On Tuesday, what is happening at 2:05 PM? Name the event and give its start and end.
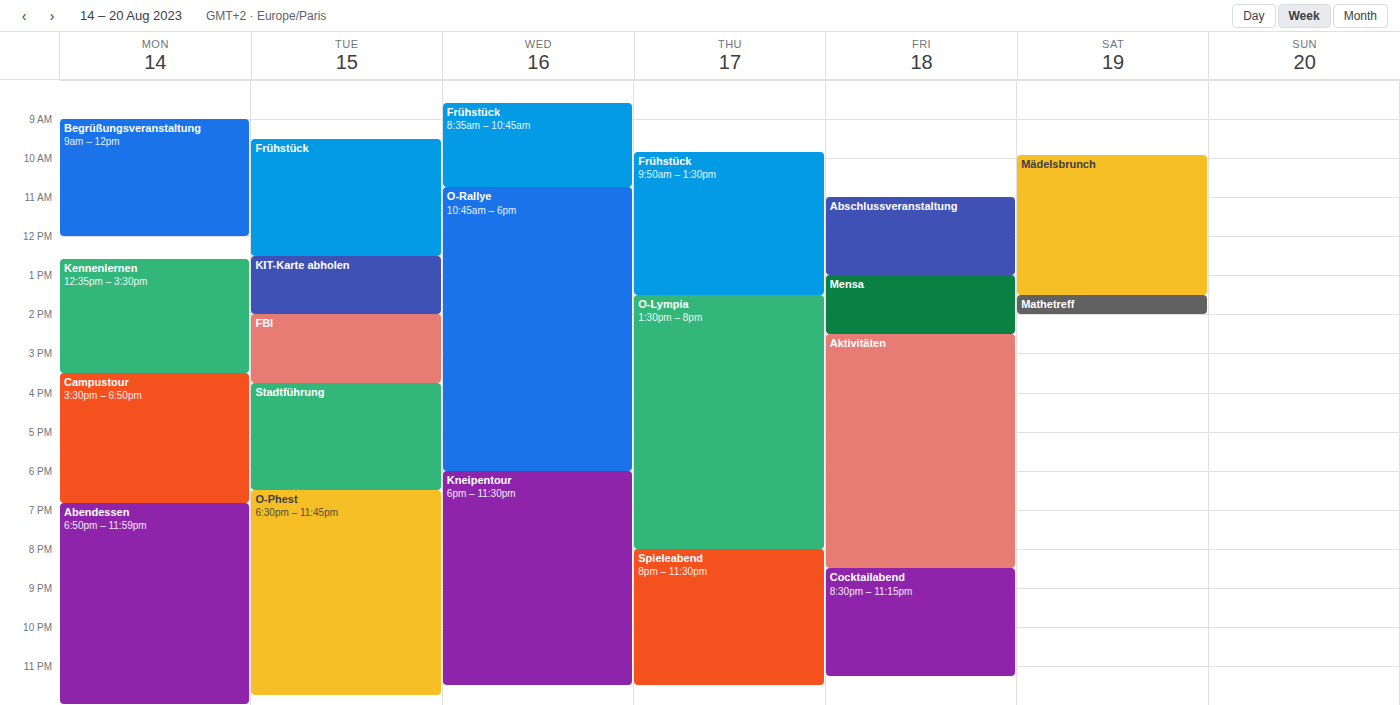
"FBI", 2:00 PM to 3:45 PM